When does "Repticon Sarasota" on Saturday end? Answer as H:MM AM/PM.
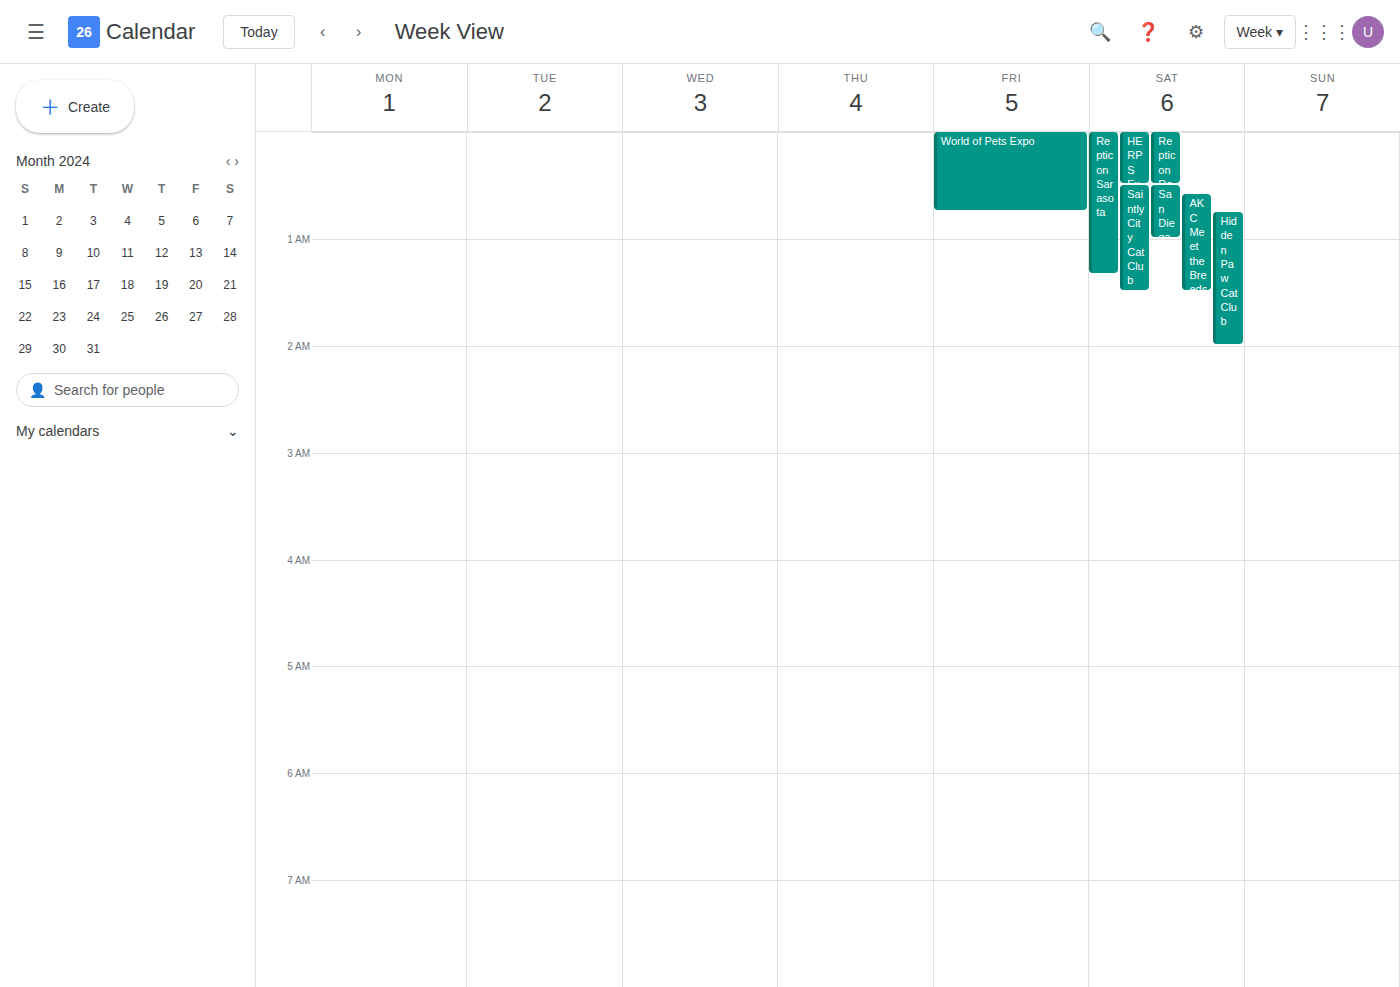
1:20 AM